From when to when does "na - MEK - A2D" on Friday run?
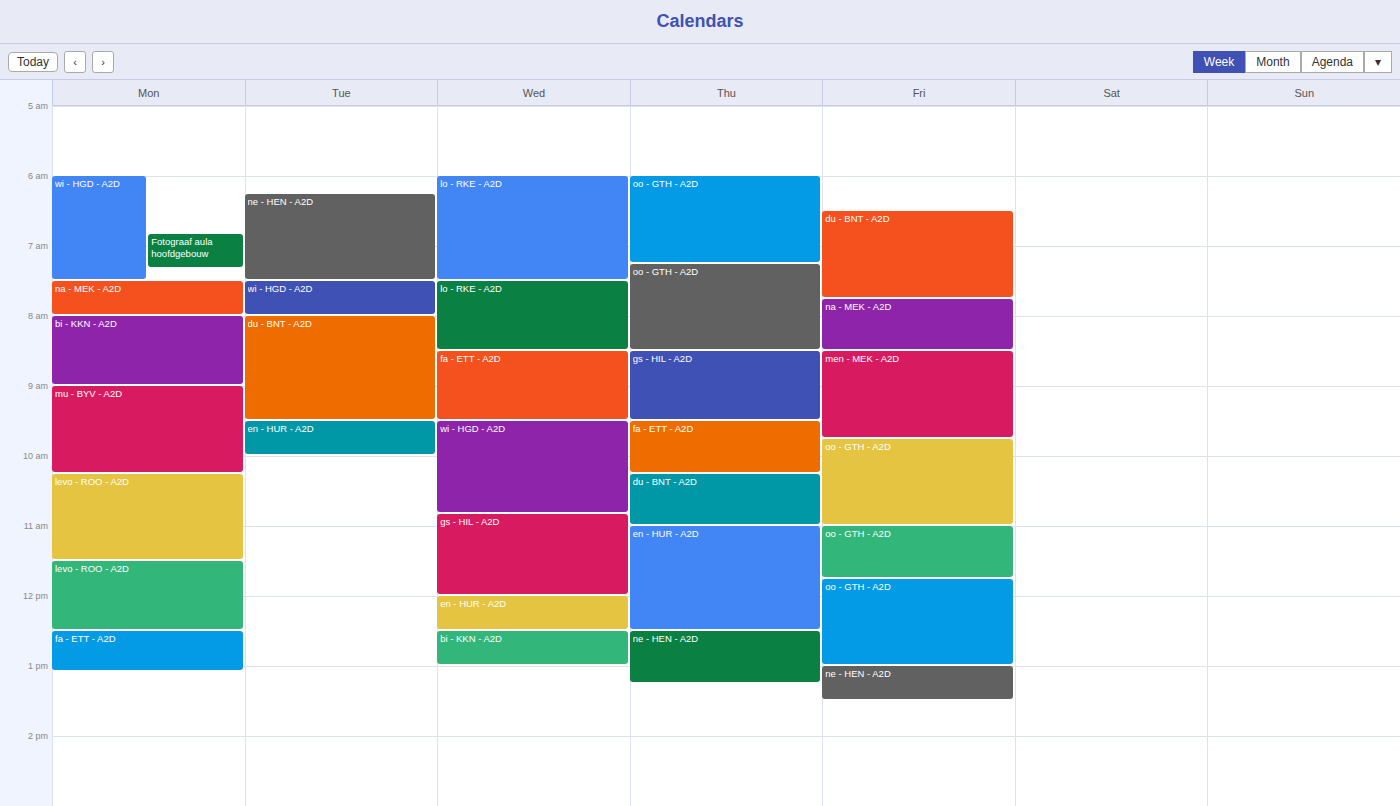
7:45 AM to 8:30 AM